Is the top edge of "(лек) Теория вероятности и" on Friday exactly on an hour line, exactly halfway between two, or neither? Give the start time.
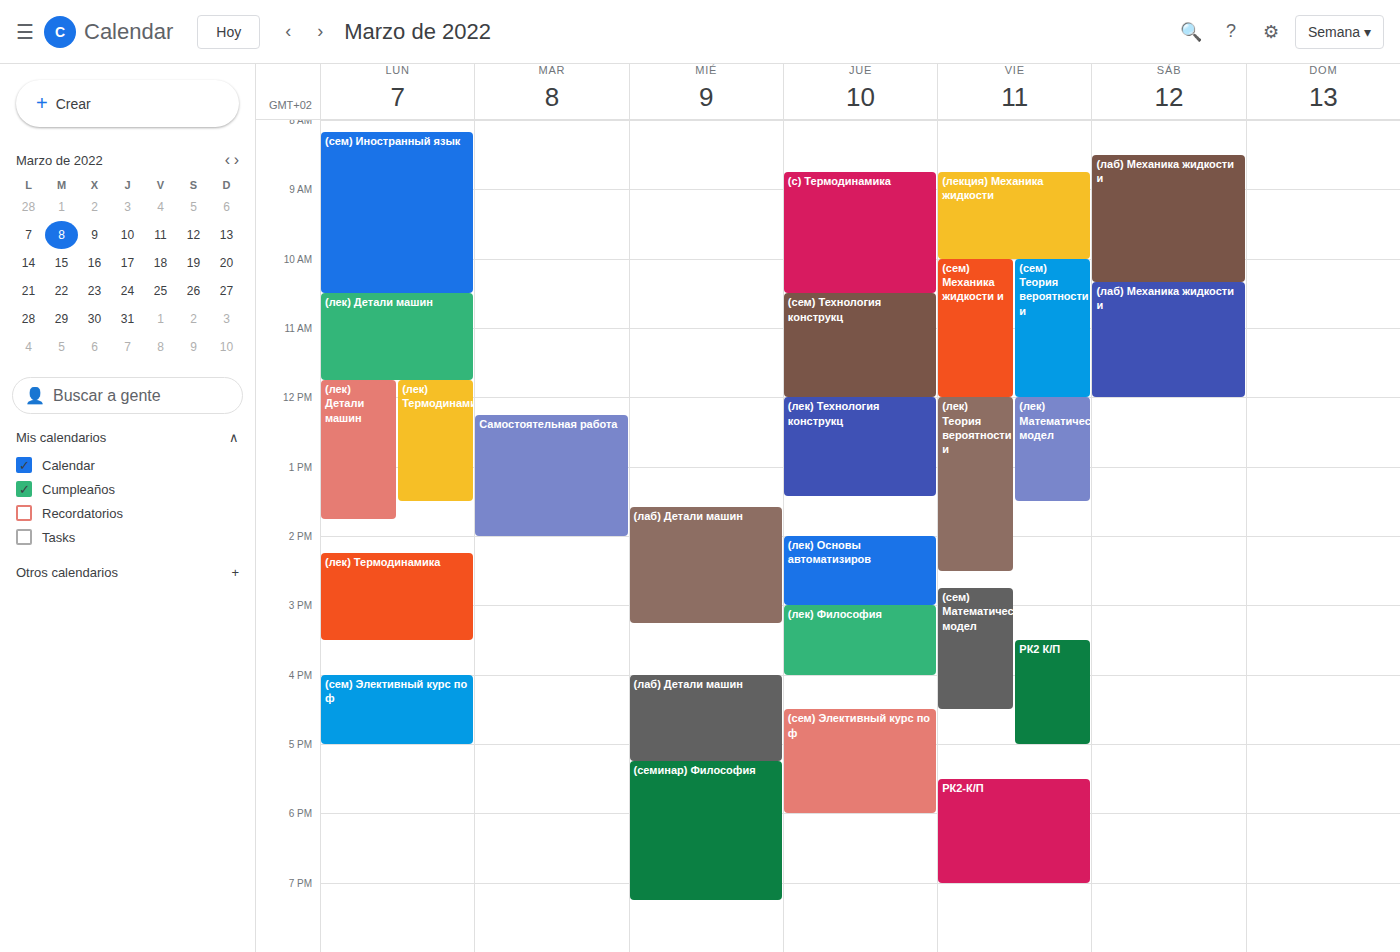
12:00 PM -- exactly on the 12 PM line.